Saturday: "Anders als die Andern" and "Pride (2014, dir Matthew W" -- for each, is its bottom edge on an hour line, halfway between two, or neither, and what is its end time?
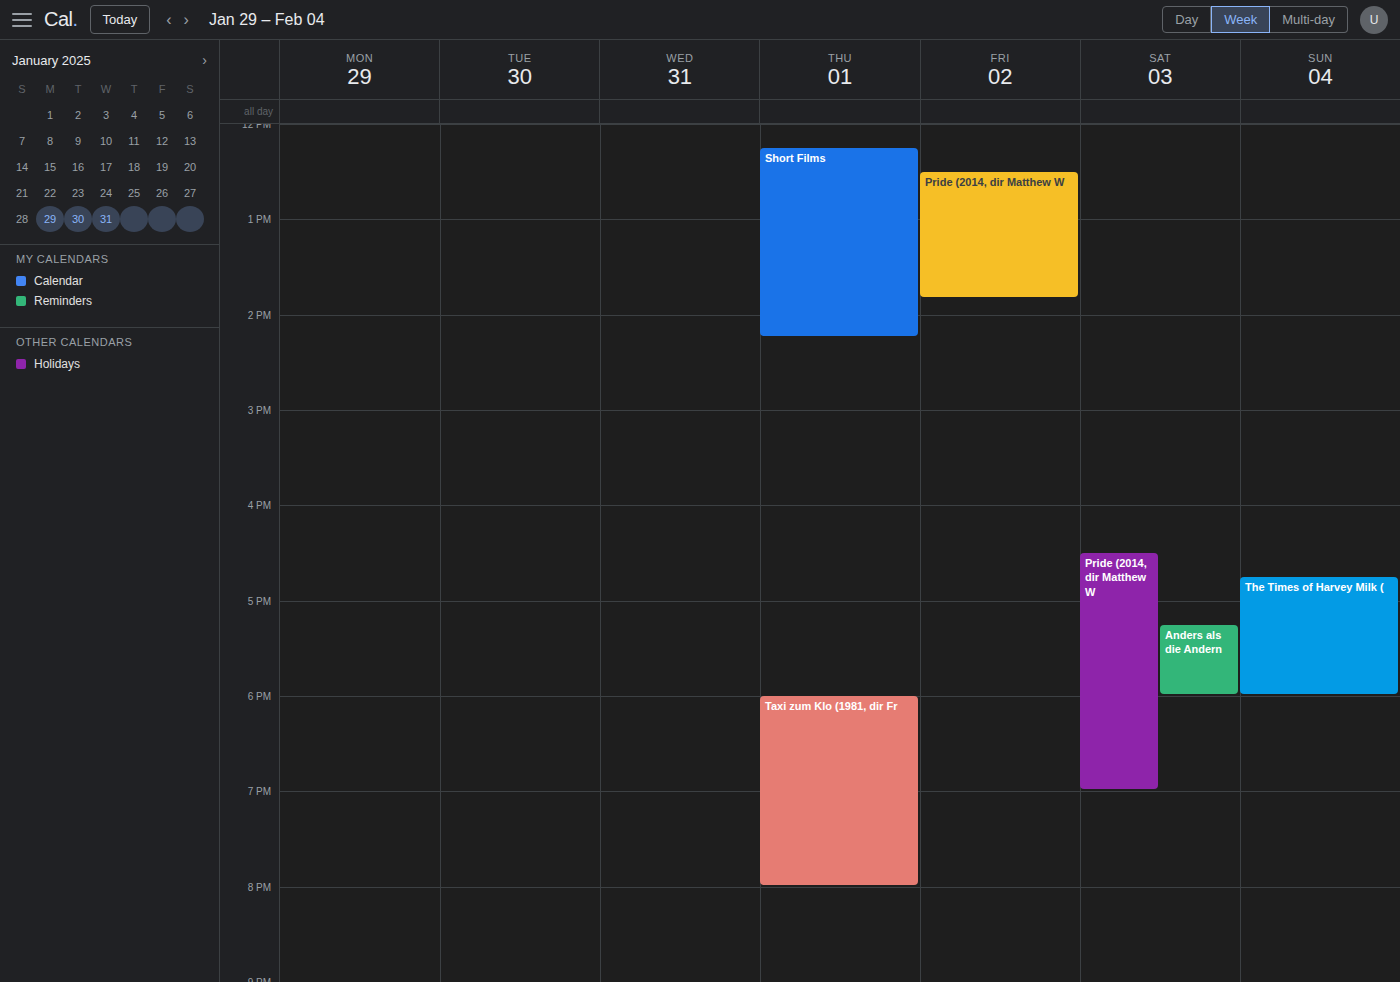
"Anders als die Andern": 6:00 PM, exactly on the 6 PM line. "Pride (2014, dir Matthew W": 7:00 PM, exactly on the 7 PM line.